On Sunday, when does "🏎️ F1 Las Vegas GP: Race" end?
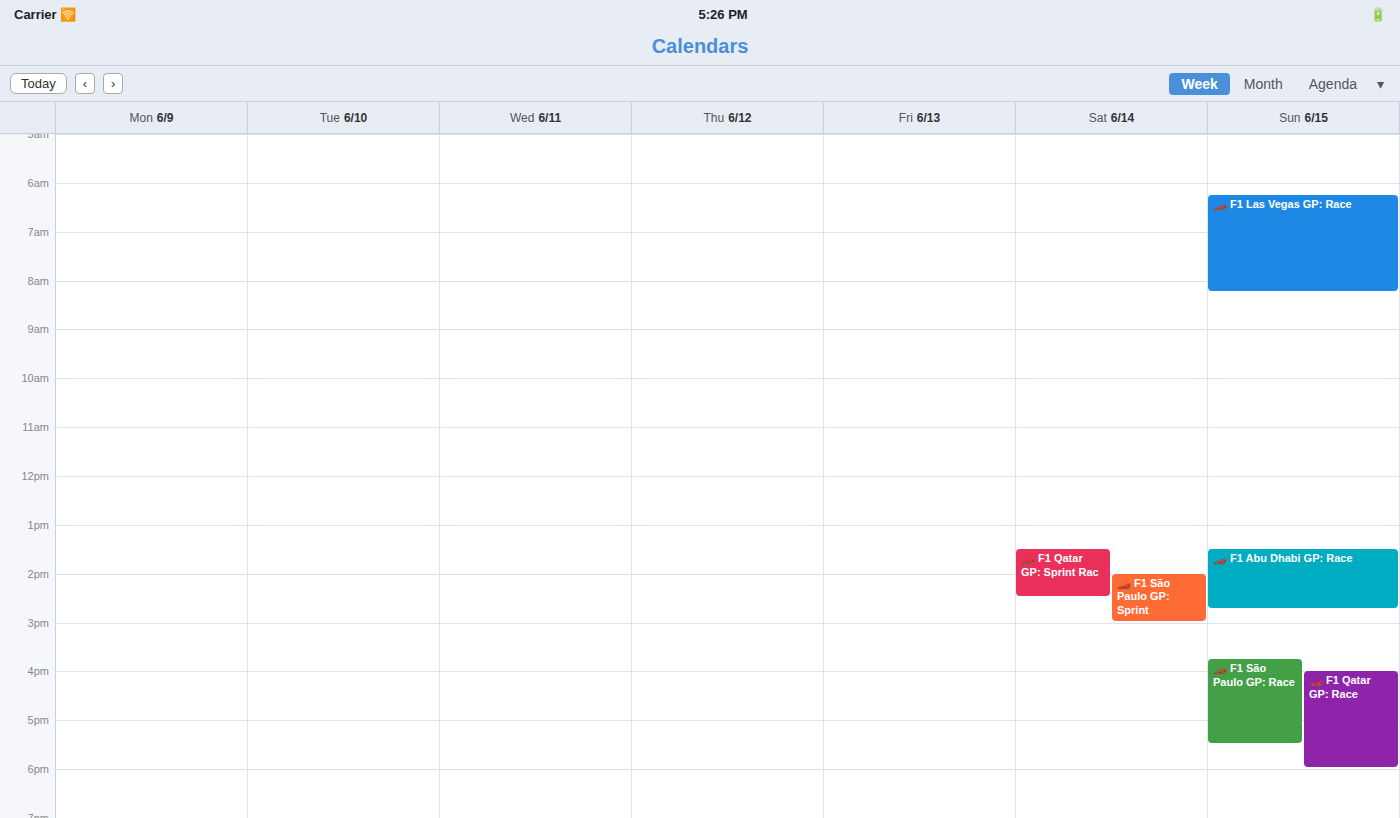
8:15 AM